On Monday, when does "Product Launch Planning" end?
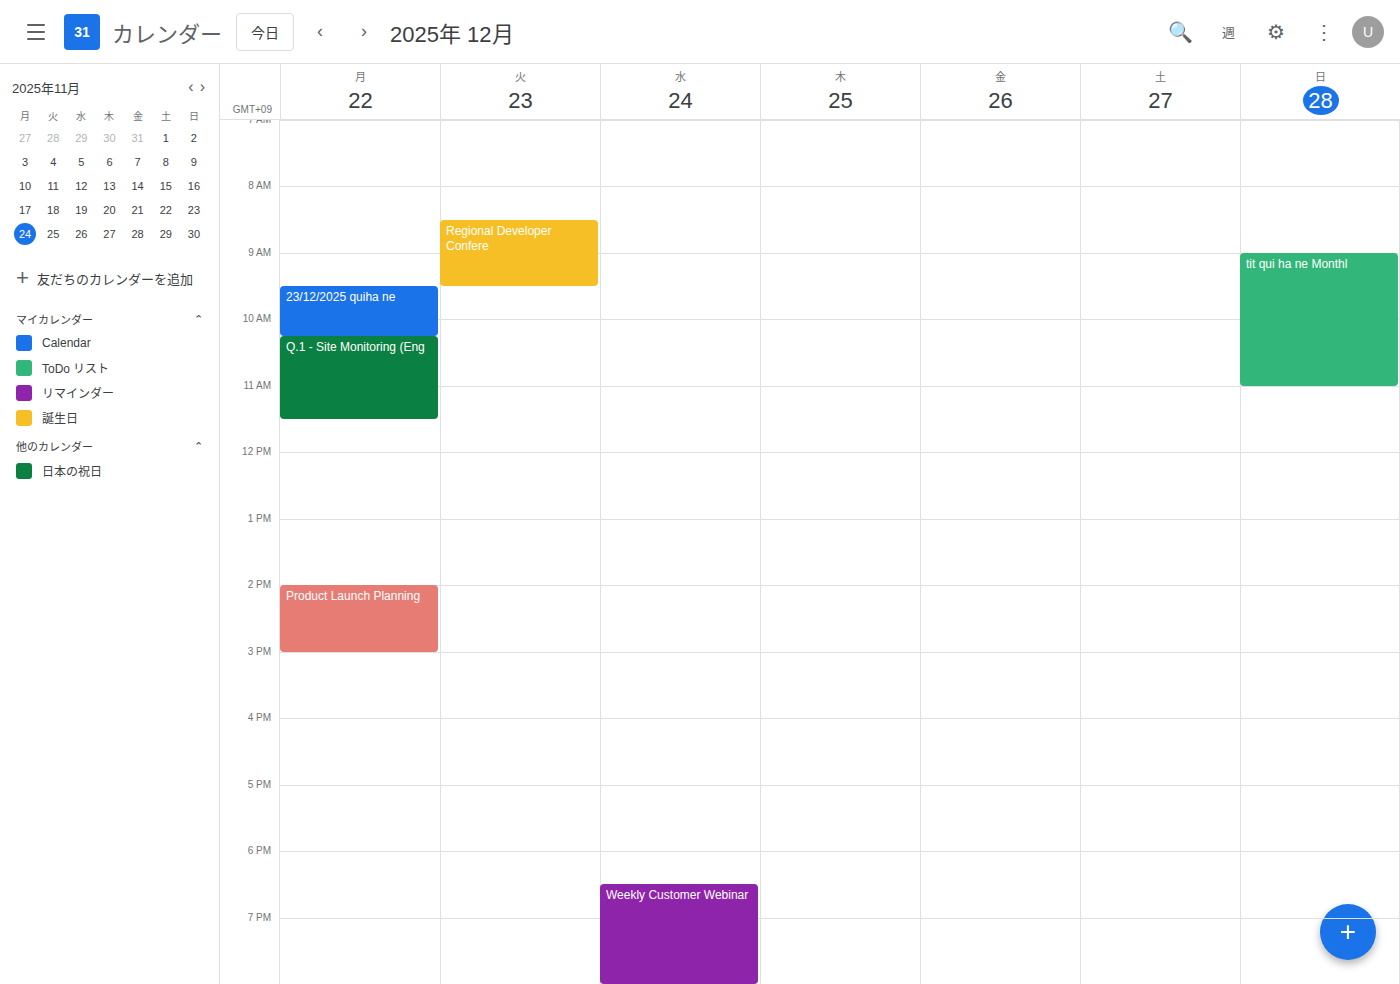
3:00 PM